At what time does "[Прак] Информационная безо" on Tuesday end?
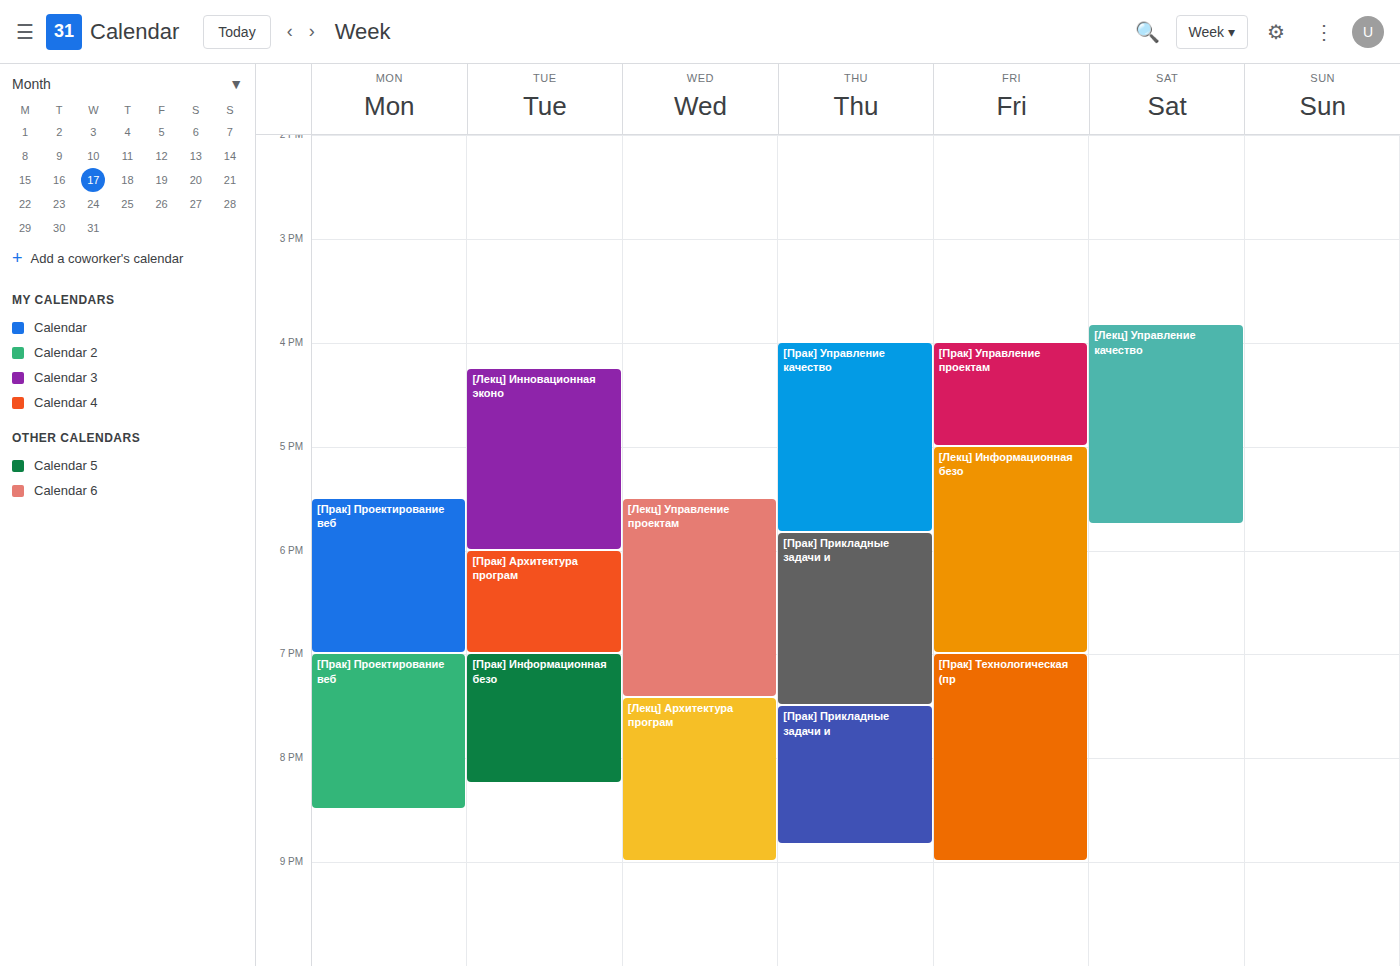
8:15 PM